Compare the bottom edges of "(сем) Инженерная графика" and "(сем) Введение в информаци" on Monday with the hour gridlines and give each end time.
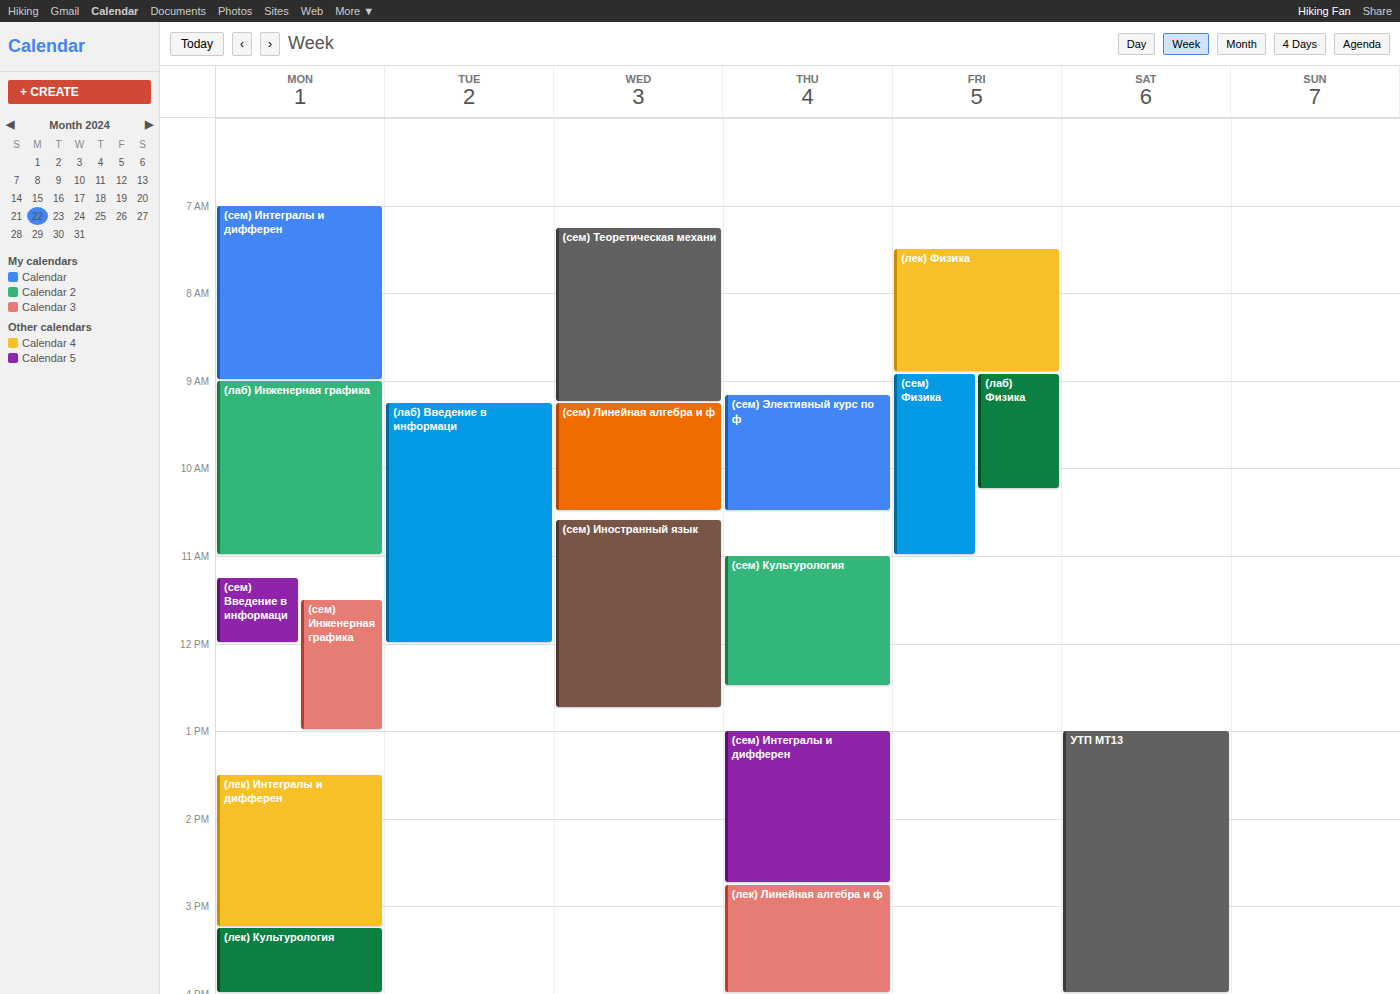
"(сем) Инженерная графика": 1:00 PM, exactly on the 1 PM line. "(сем) Введение в информаци": 12:00 PM, exactly on the 12 PM line.